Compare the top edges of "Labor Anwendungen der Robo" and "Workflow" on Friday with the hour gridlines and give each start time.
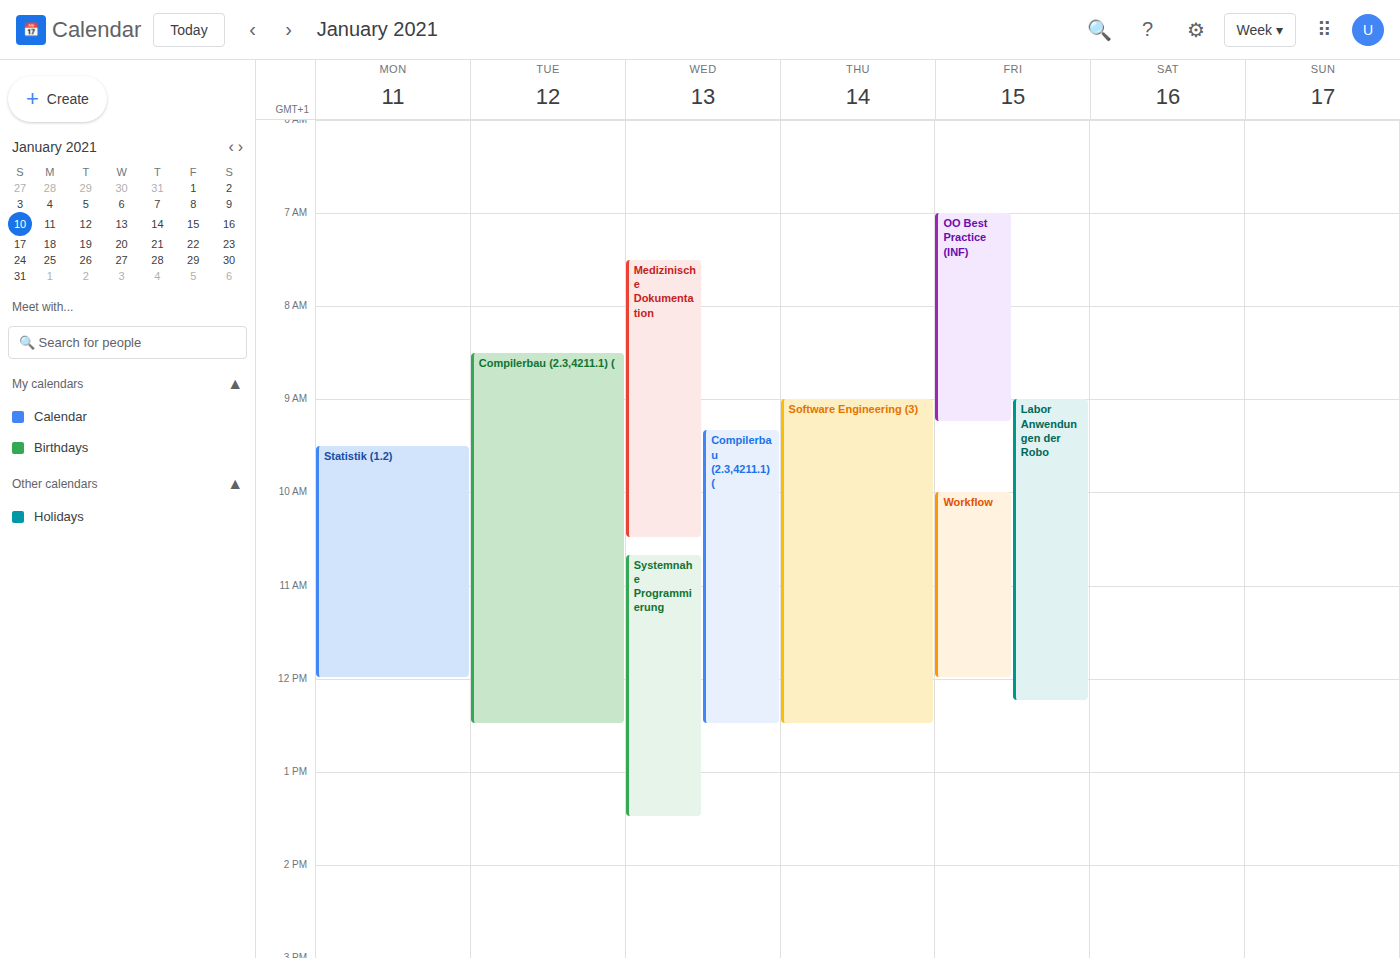
"Labor Anwendungen der Robo": 9:00 AM, exactly on the 9 AM line. "Workflow": 10:00 AM, exactly on the 10 AM line.